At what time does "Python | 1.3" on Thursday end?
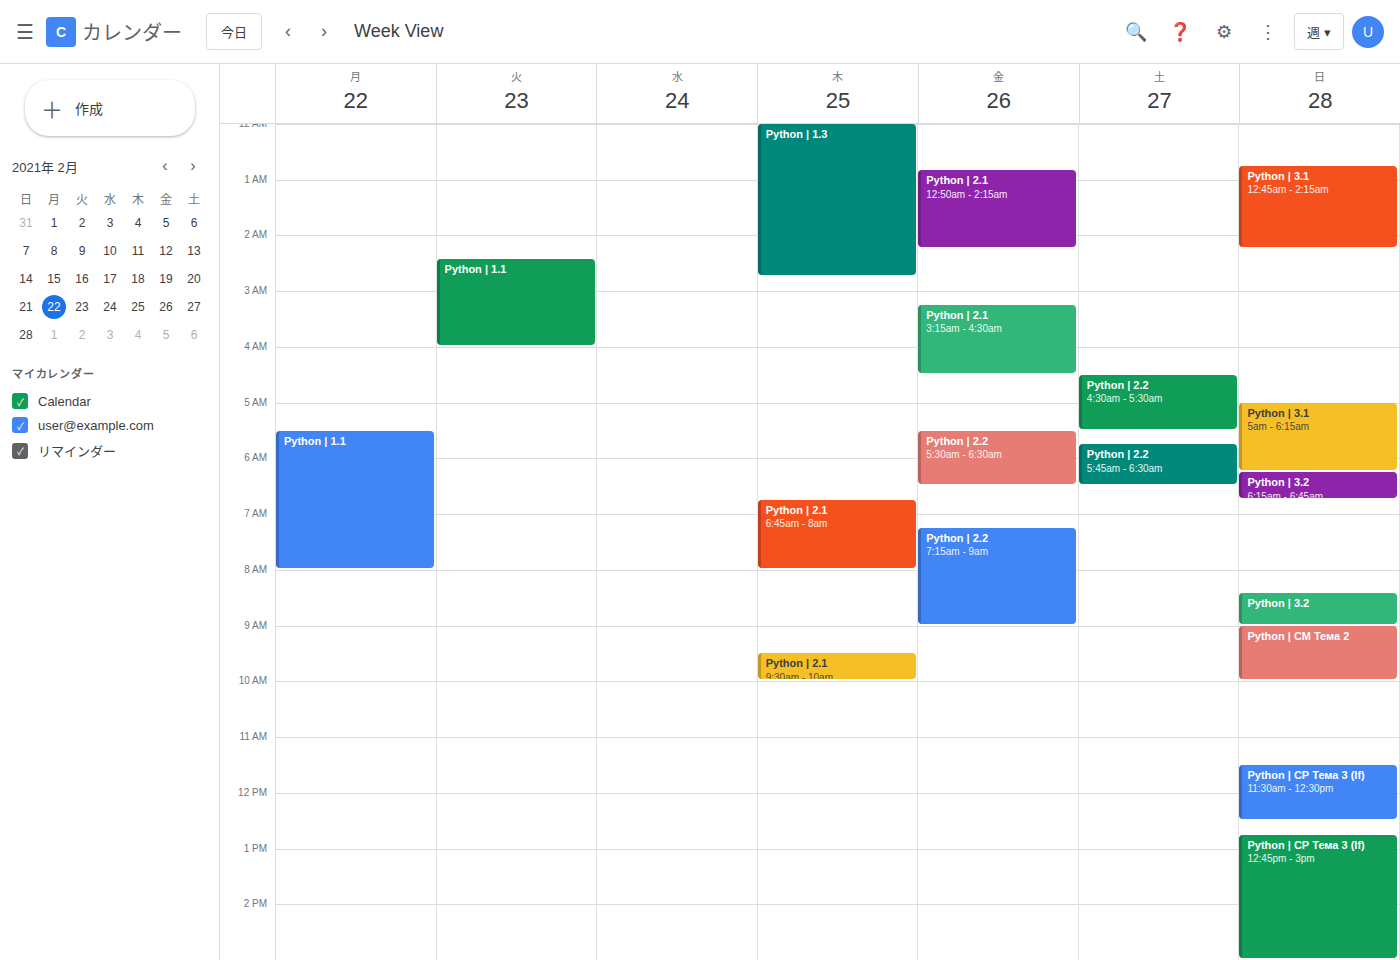
2:45 AM